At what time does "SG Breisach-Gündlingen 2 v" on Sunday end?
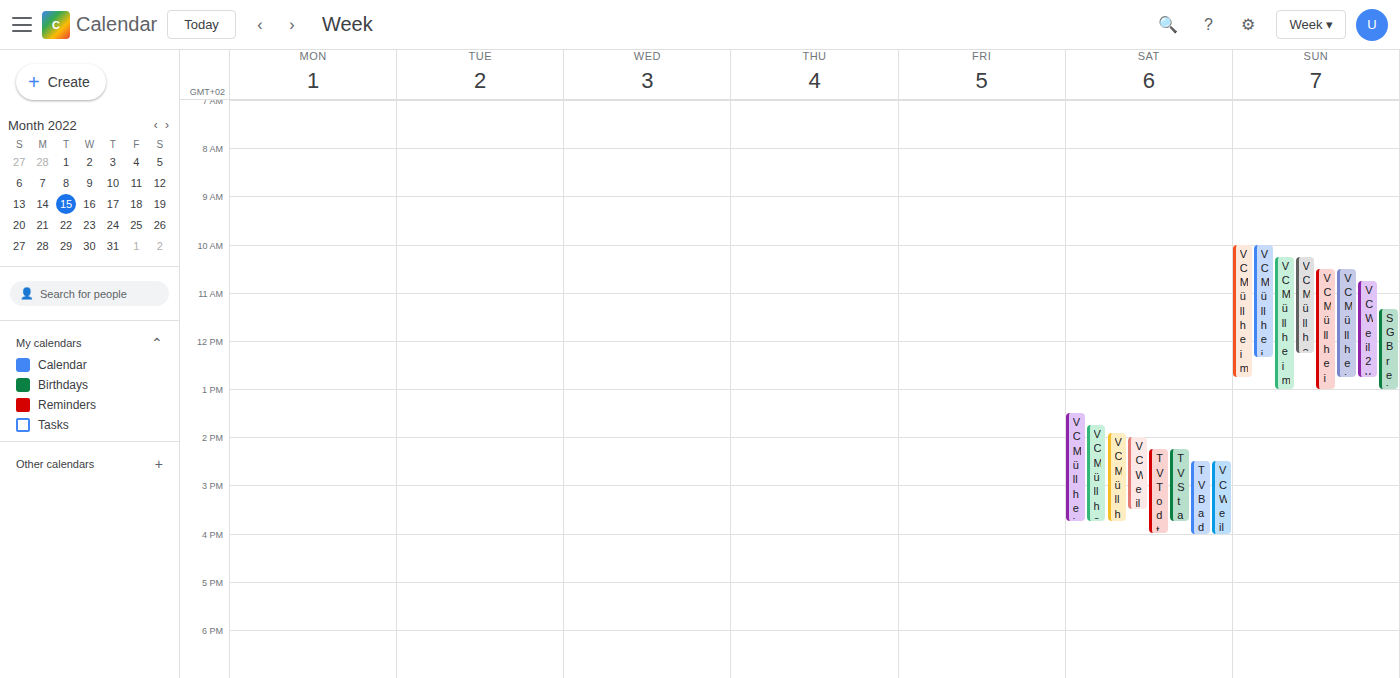
1:00 PM